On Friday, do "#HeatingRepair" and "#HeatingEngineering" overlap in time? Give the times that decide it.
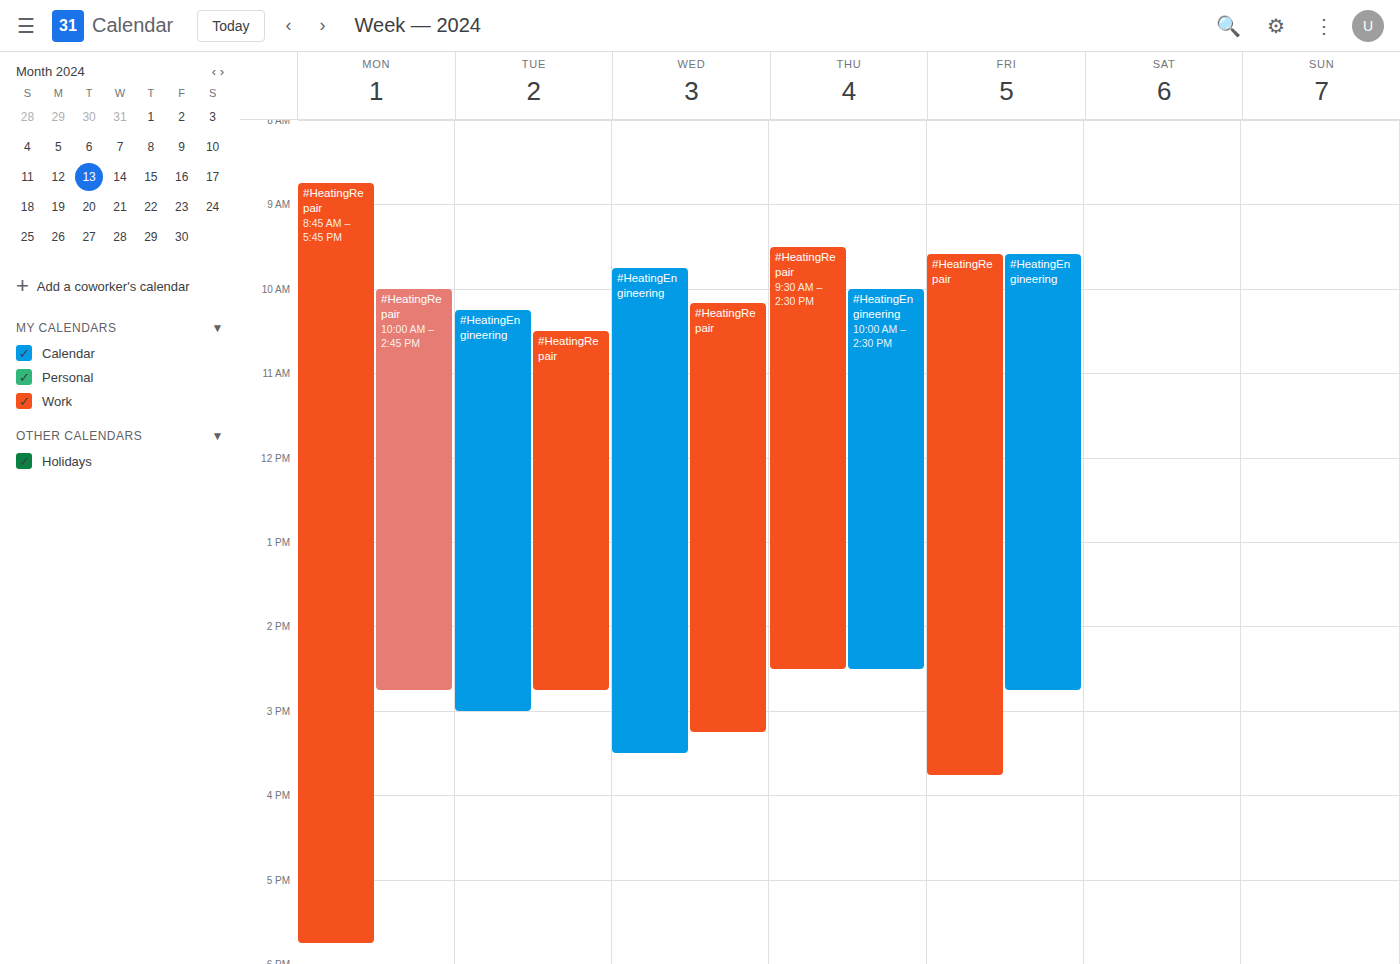
"#HeatingEngineering" runs 9:35 AM to 2:45 PM, inside "#HeatingRepair" -- they overlap.